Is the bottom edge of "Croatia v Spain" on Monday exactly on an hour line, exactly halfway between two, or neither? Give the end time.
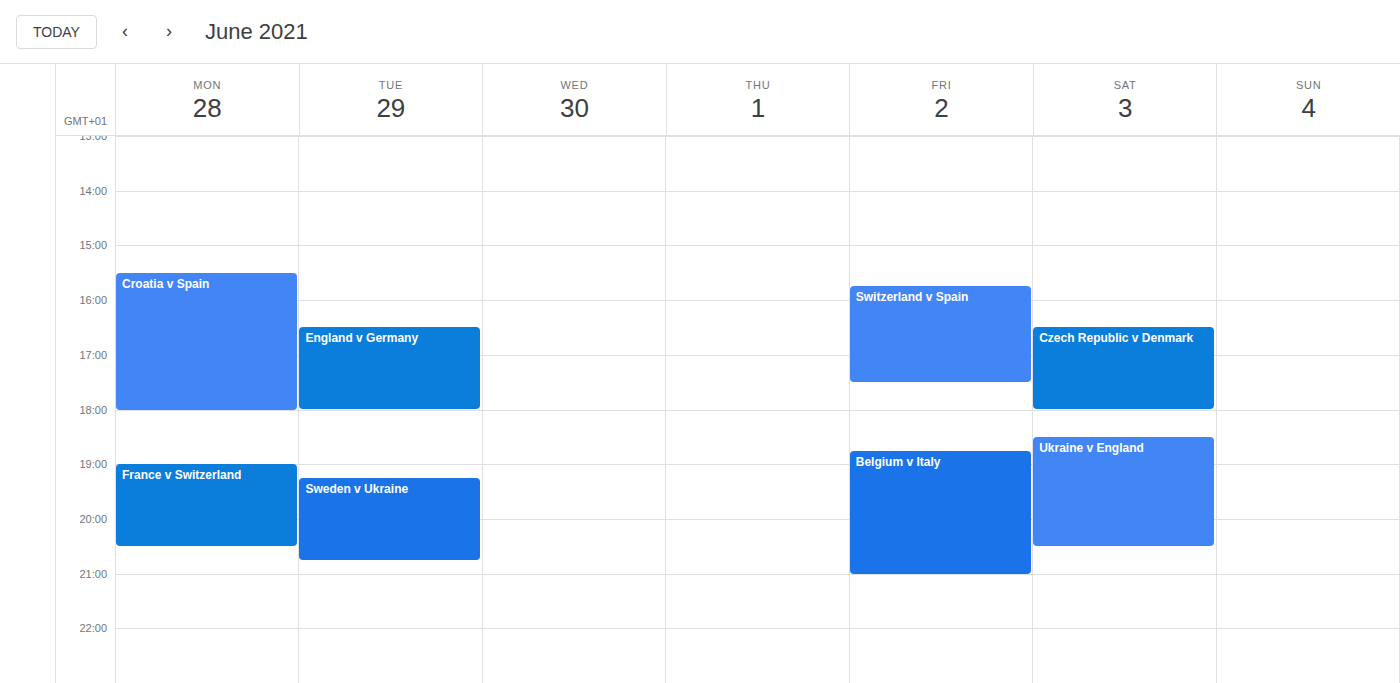
6:00 PM -- exactly on the 6 PM line.